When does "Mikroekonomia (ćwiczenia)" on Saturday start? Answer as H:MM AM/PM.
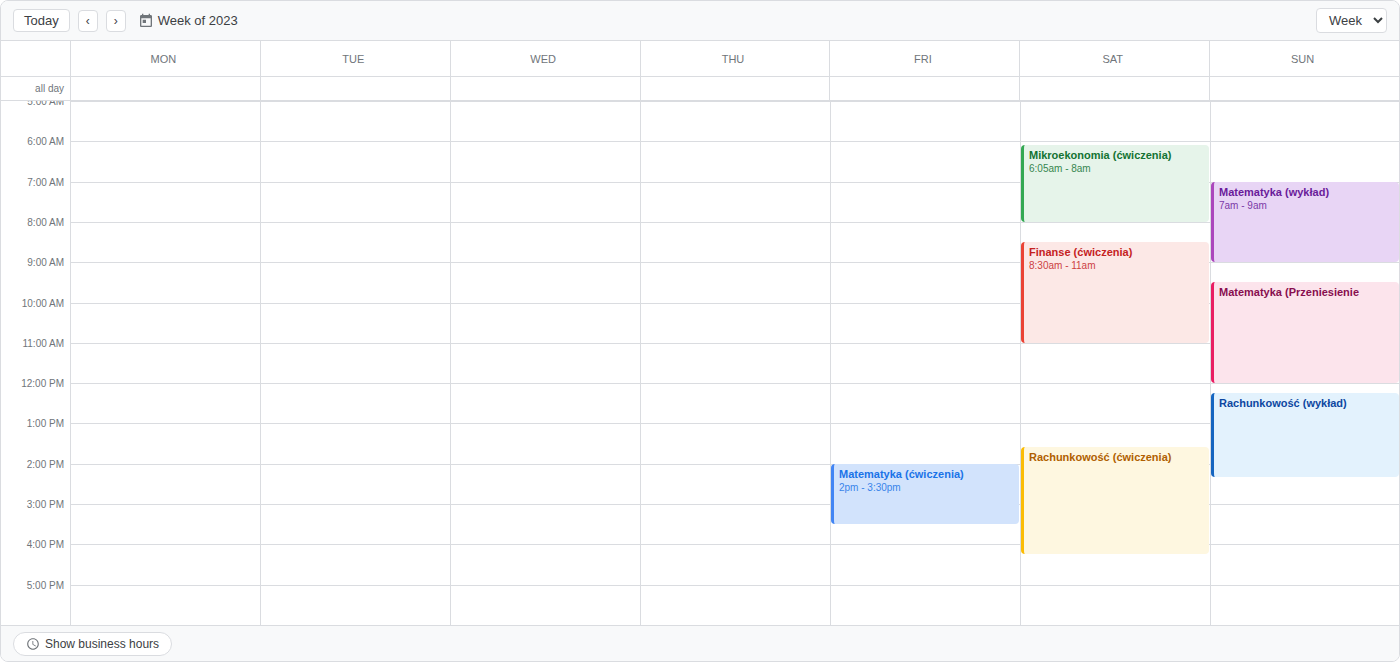
6:05 AM